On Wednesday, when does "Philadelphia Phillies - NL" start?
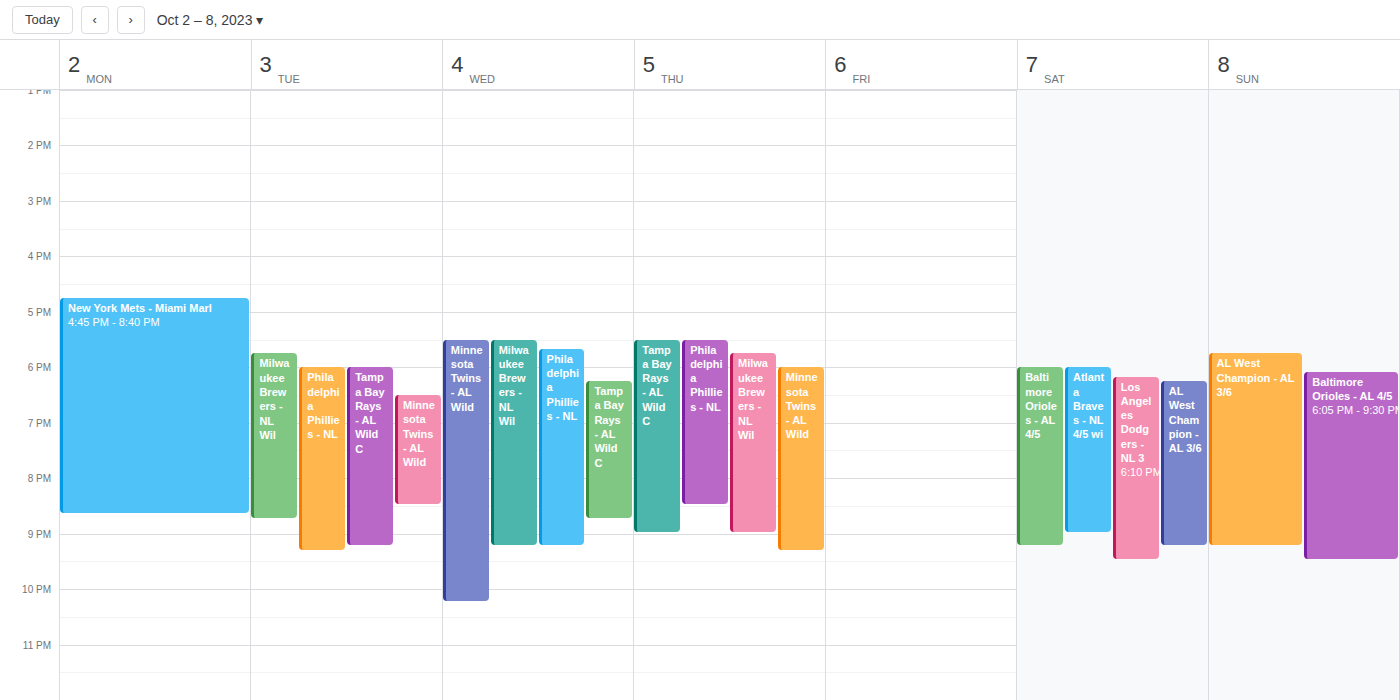
5:40 PM